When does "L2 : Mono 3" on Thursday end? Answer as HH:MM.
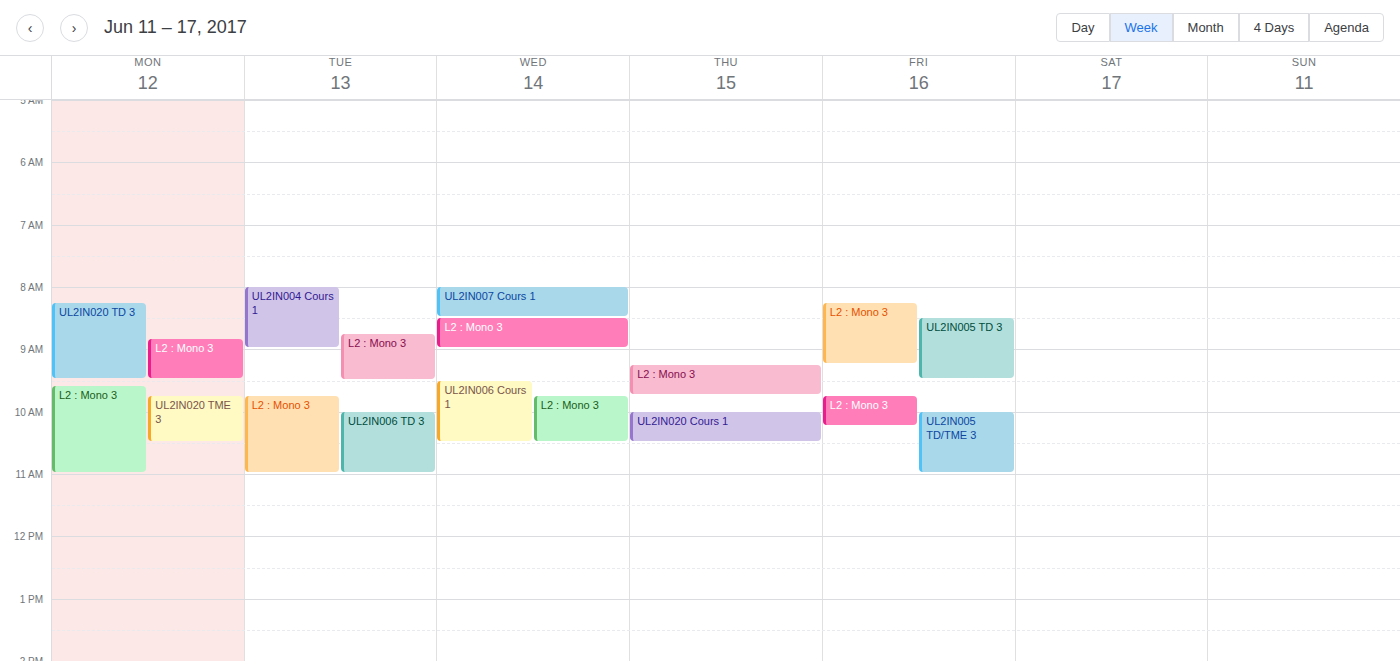
09:45